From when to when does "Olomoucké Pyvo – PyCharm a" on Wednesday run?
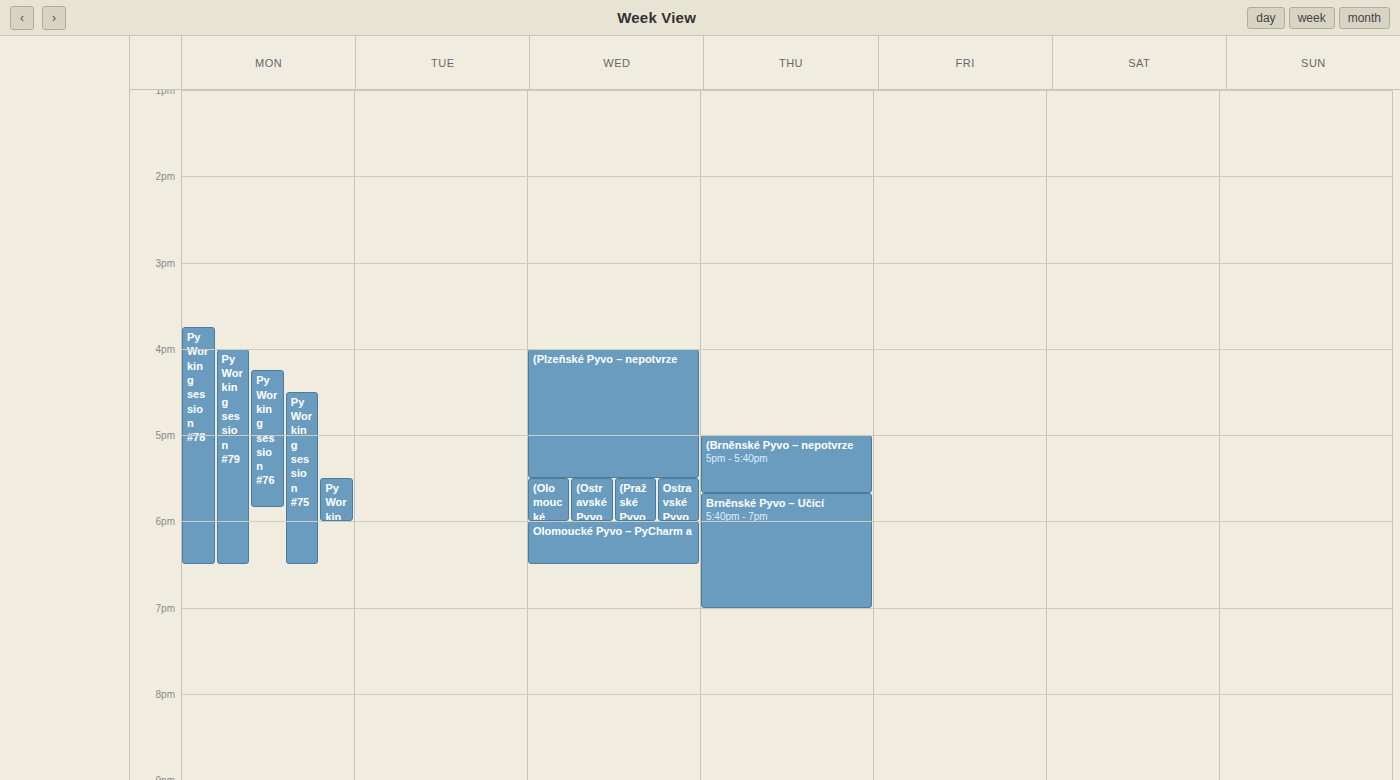
6:00 PM to 6:30 PM